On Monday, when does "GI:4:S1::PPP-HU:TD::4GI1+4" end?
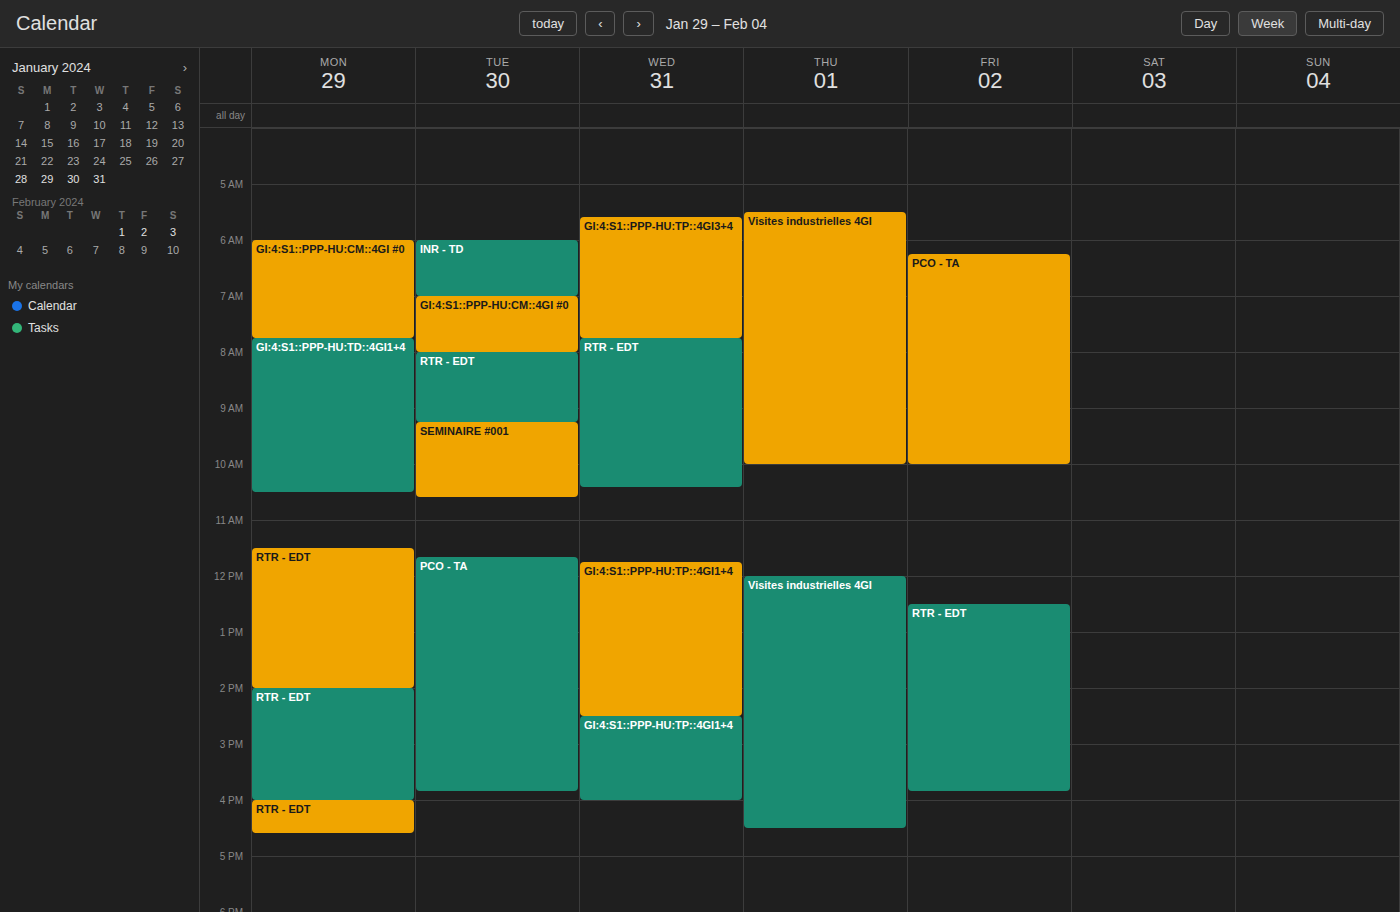
10:30